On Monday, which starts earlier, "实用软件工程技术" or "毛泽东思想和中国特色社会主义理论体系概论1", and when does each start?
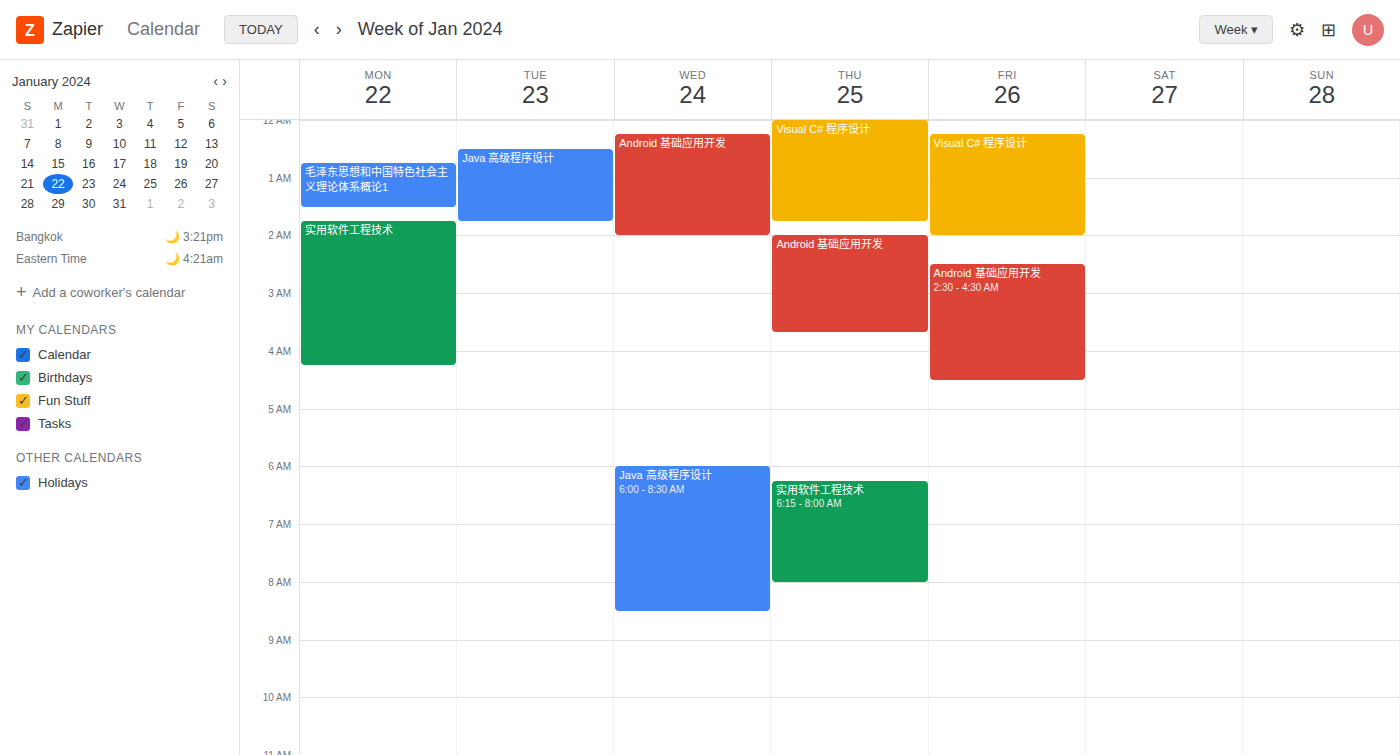
"毛泽东思想和中国特色社会主义理论体系概论1" 12:45 AM; "实用软件工程技术" 1:45 AM.